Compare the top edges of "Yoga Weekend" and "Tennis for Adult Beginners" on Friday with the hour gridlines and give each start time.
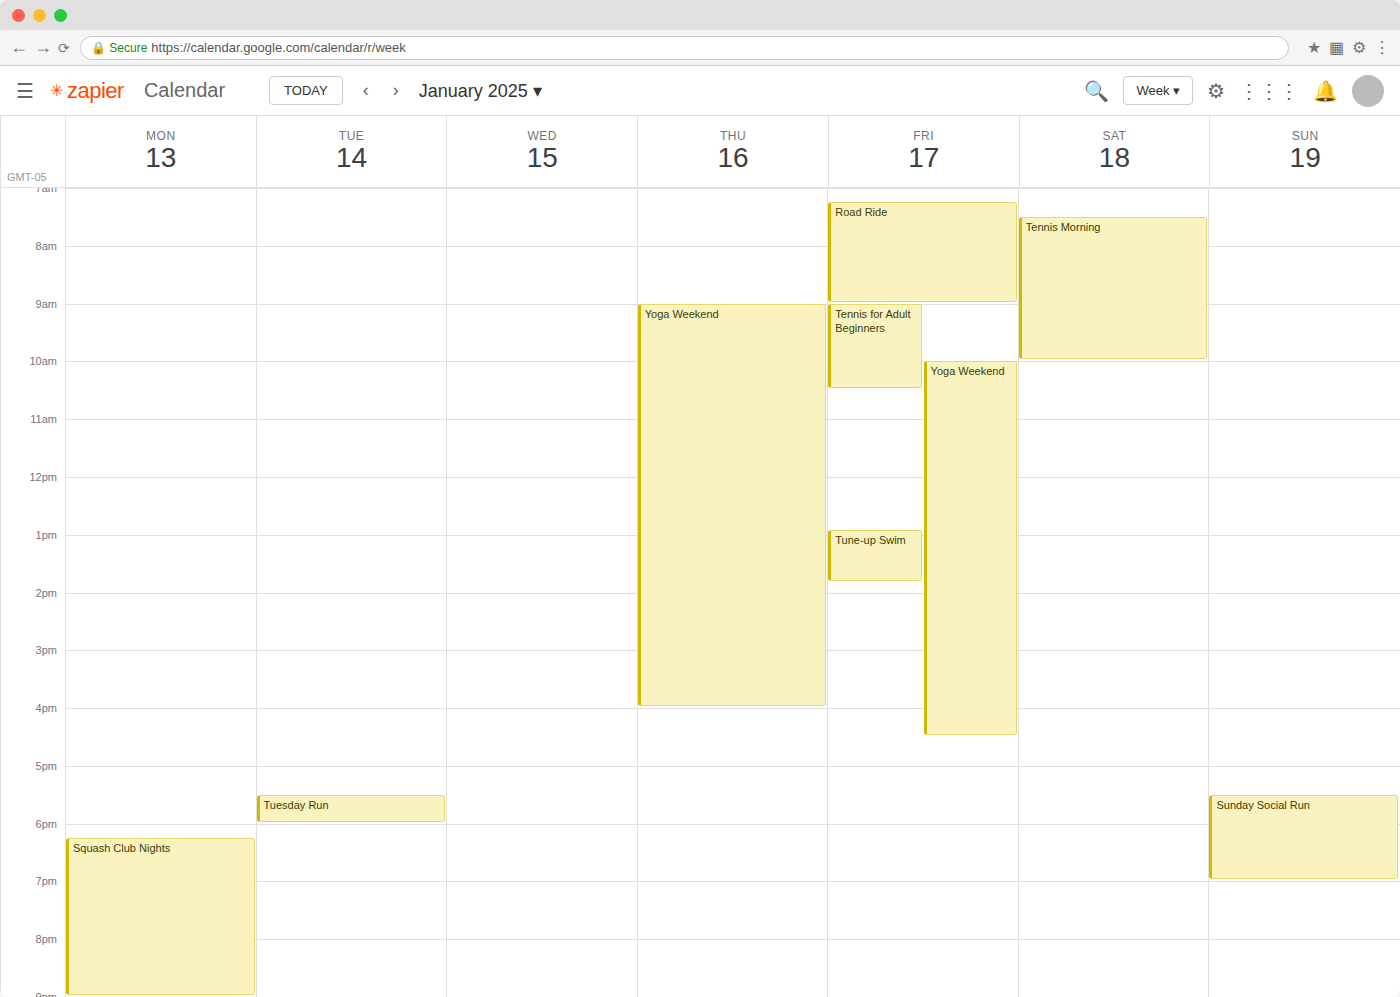
"Yoga Weekend": 10:00 AM, exactly on the 10 AM line. "Tennis for Adult Beginners": 9:00 AM, exactly on the 9 AM line.